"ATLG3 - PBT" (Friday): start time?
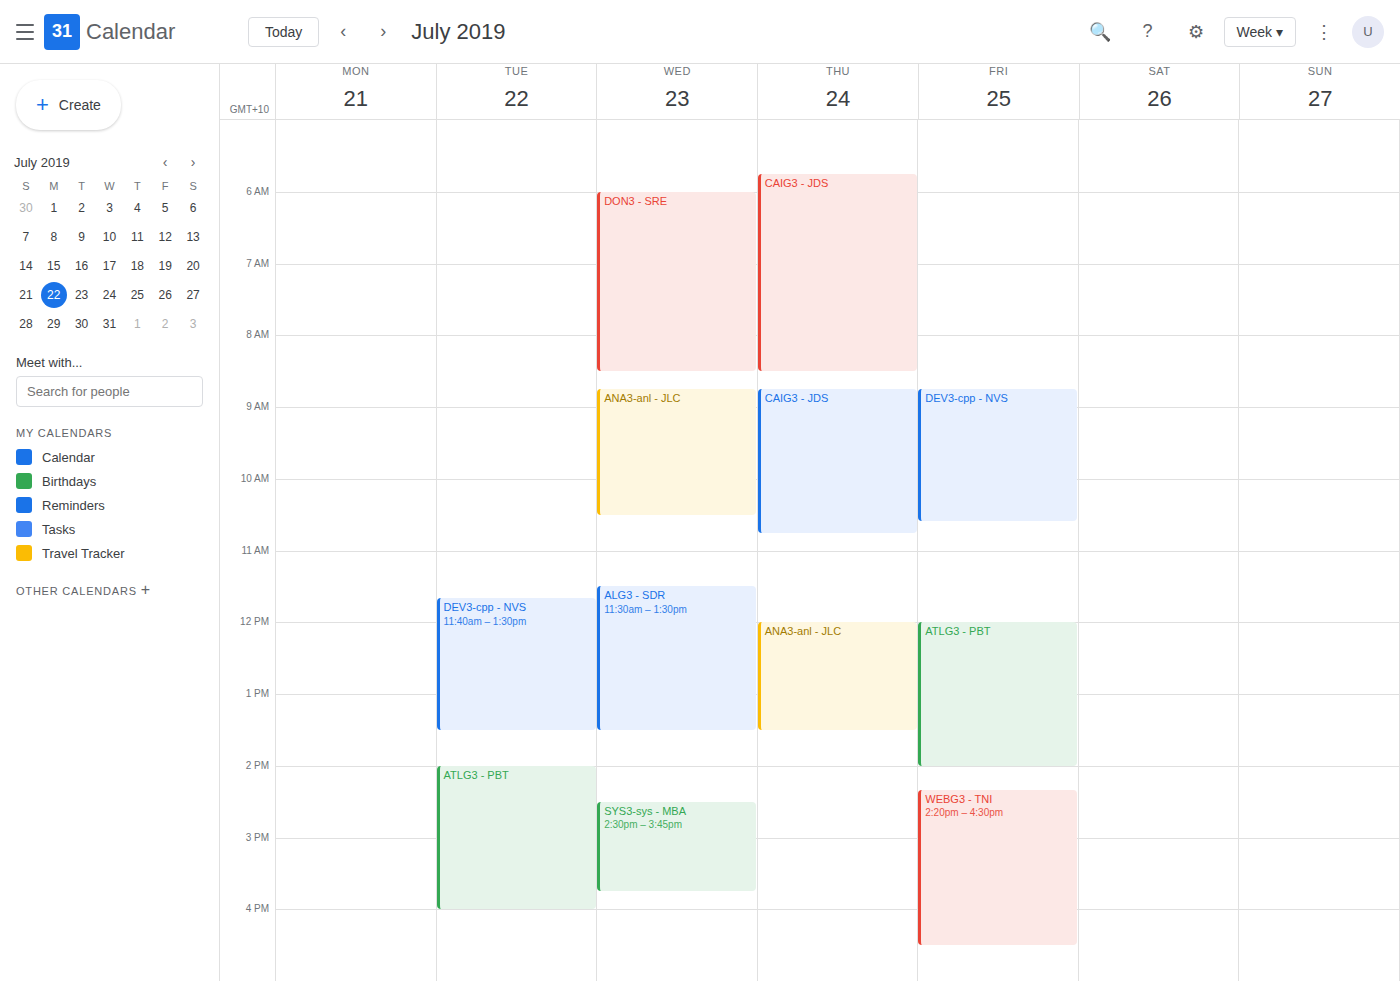
12:00 PM